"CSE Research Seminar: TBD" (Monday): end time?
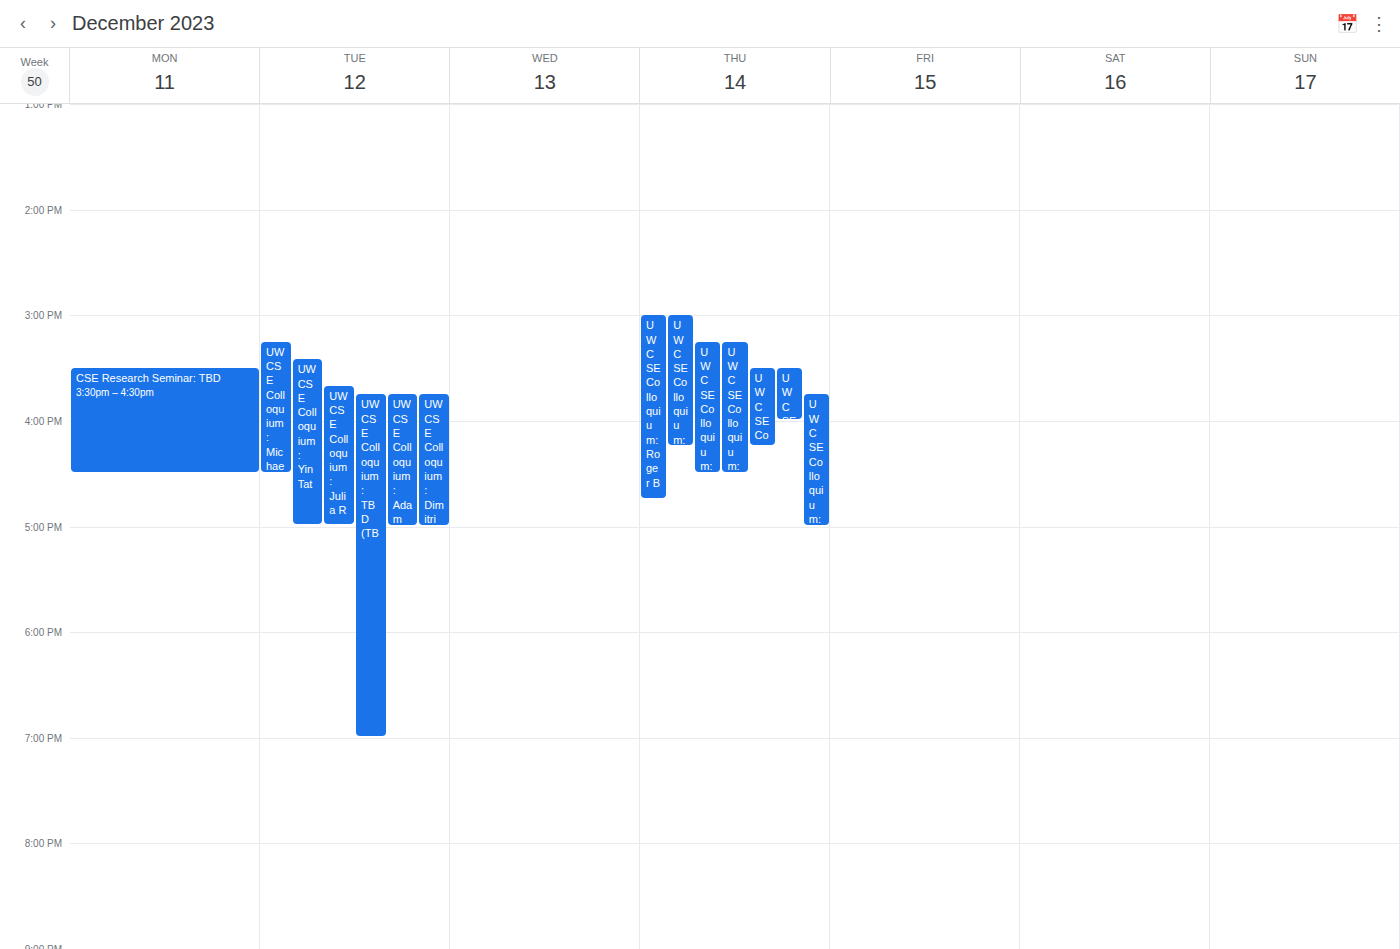
4:30 PM